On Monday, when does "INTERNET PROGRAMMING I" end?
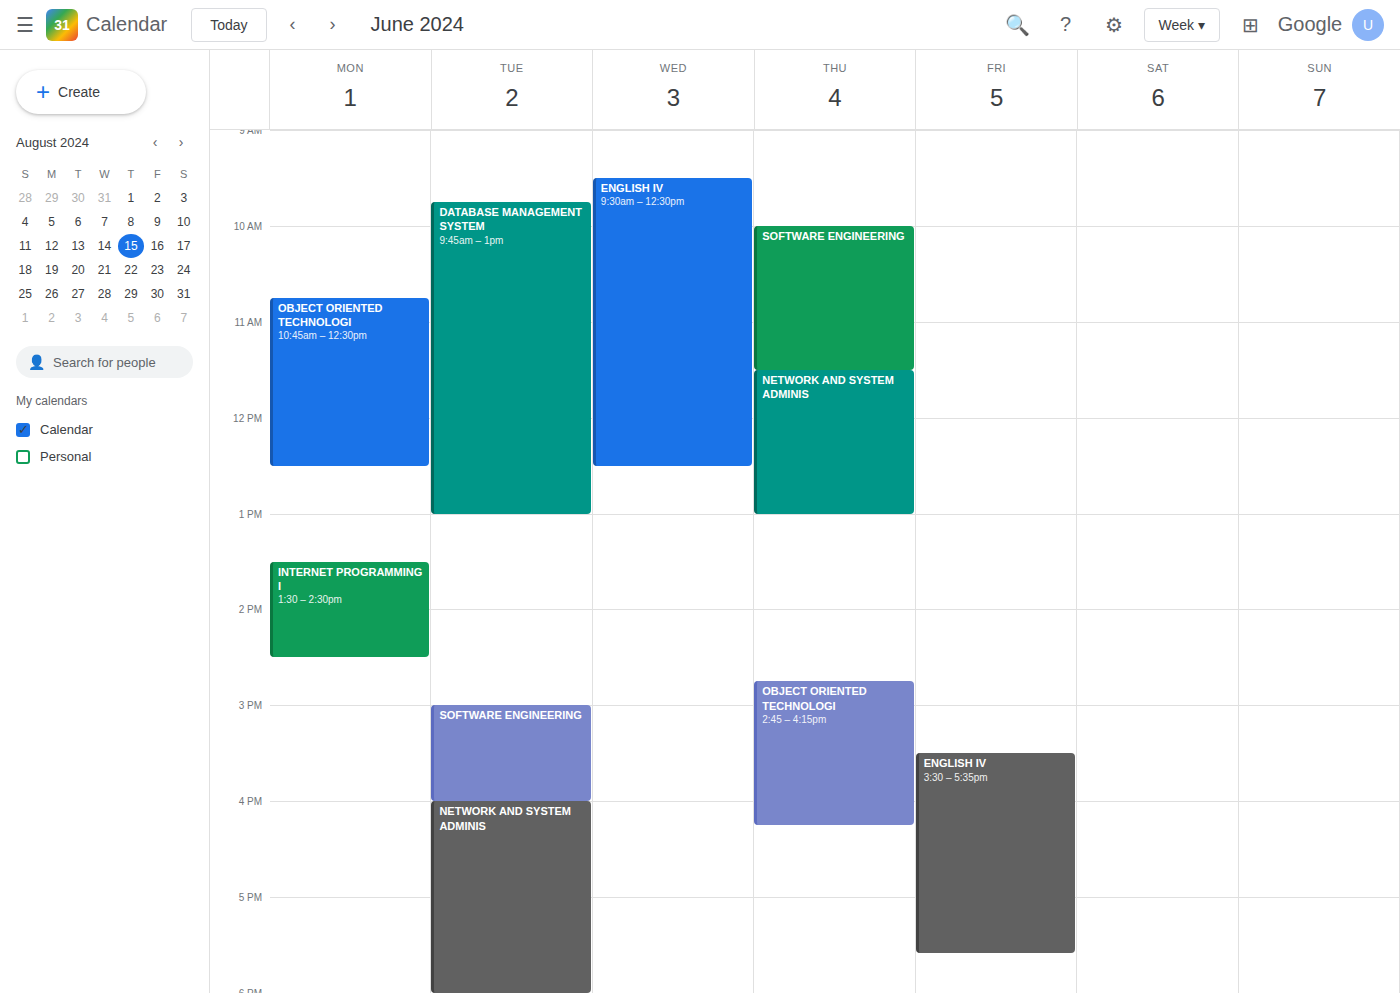
2:30 PM